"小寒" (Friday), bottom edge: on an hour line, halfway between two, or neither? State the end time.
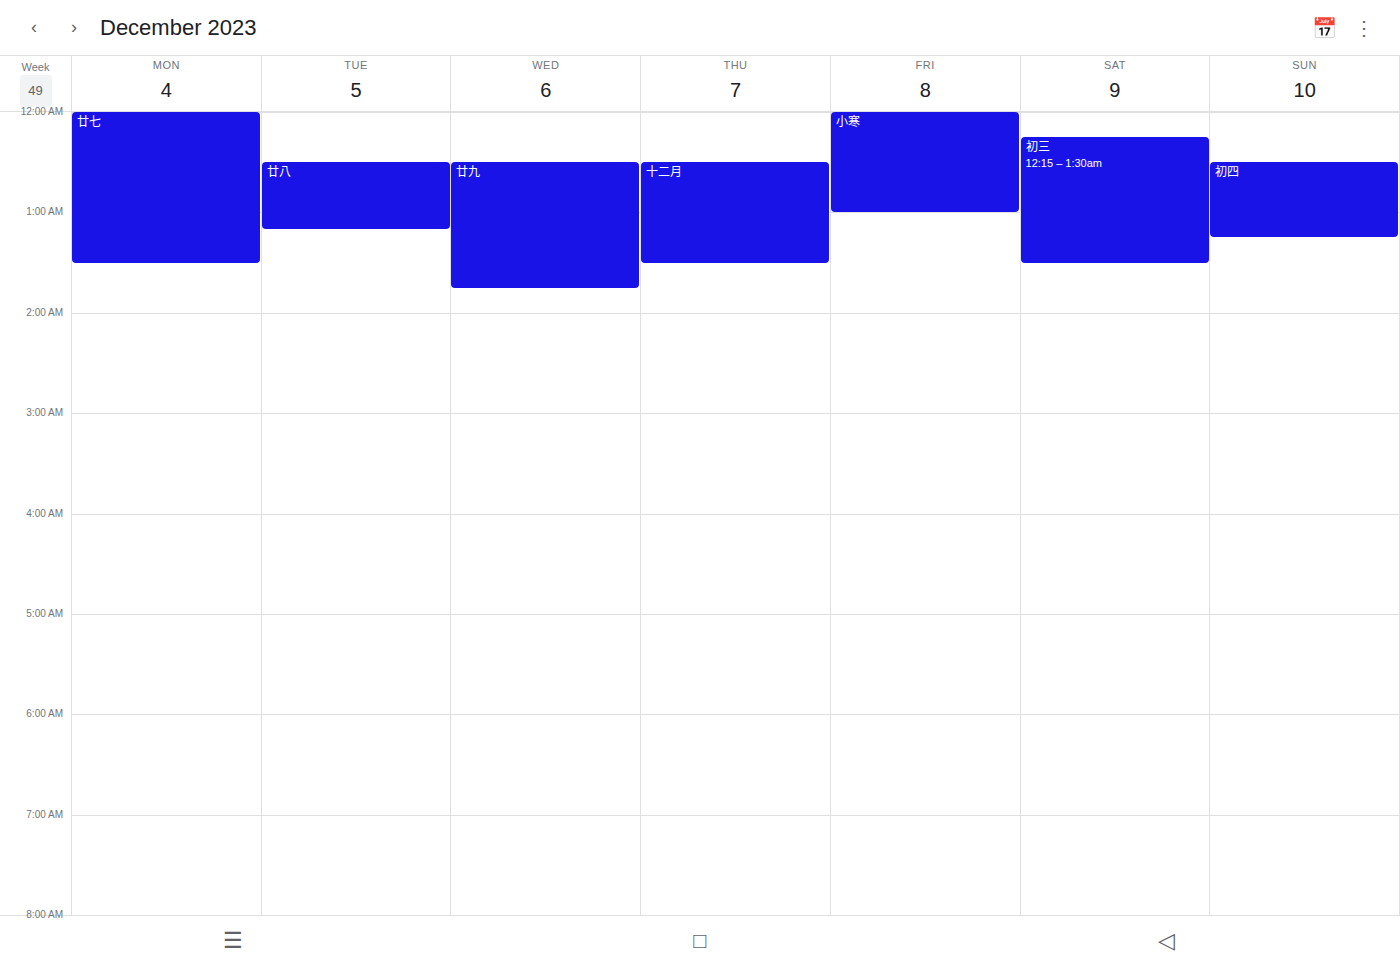
1:00 AM -- exactly on the 1 AM line.